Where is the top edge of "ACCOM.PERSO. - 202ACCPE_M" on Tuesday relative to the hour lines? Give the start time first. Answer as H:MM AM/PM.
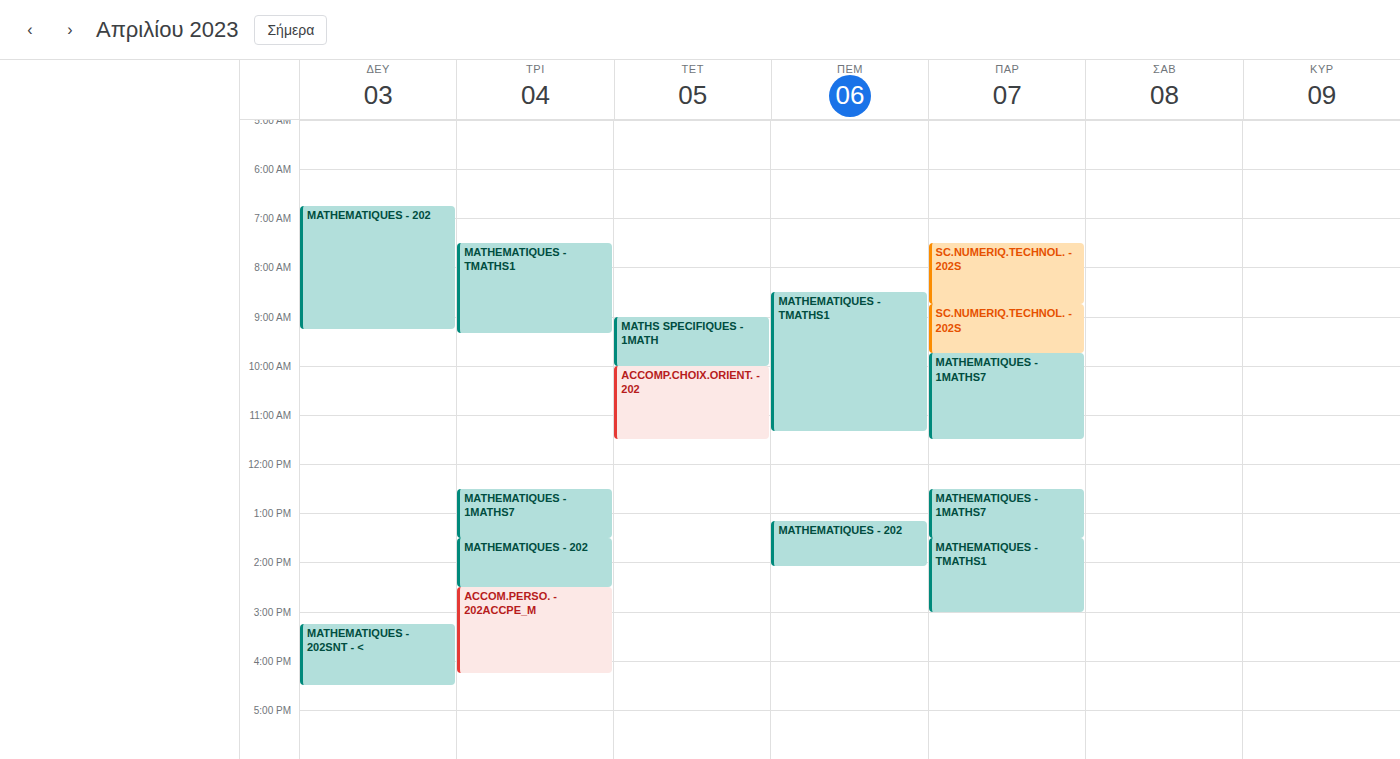
2:30 PM -- halfway between the 2 PM and 3 PM lines.